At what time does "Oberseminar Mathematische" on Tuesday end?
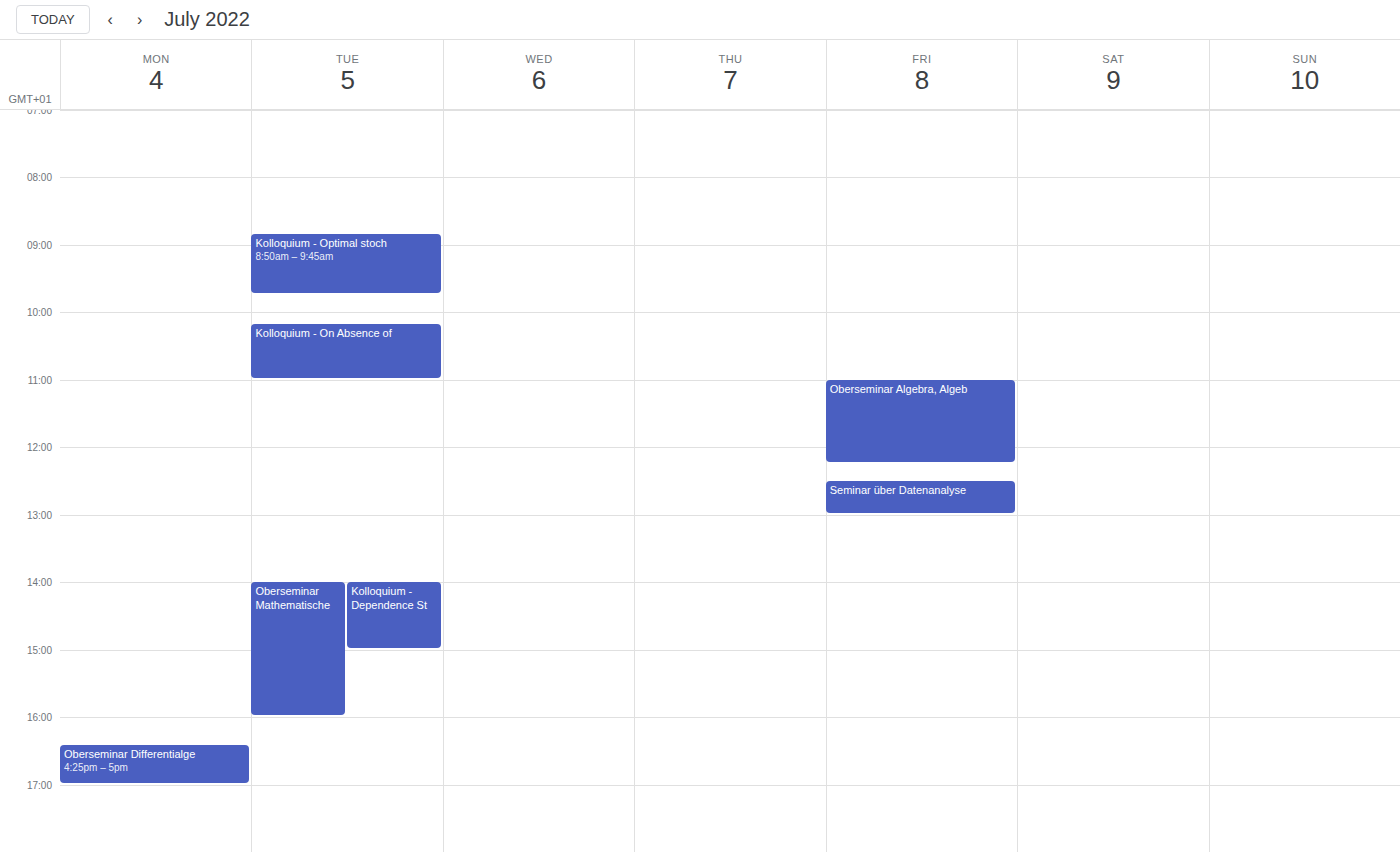
4:00 PM